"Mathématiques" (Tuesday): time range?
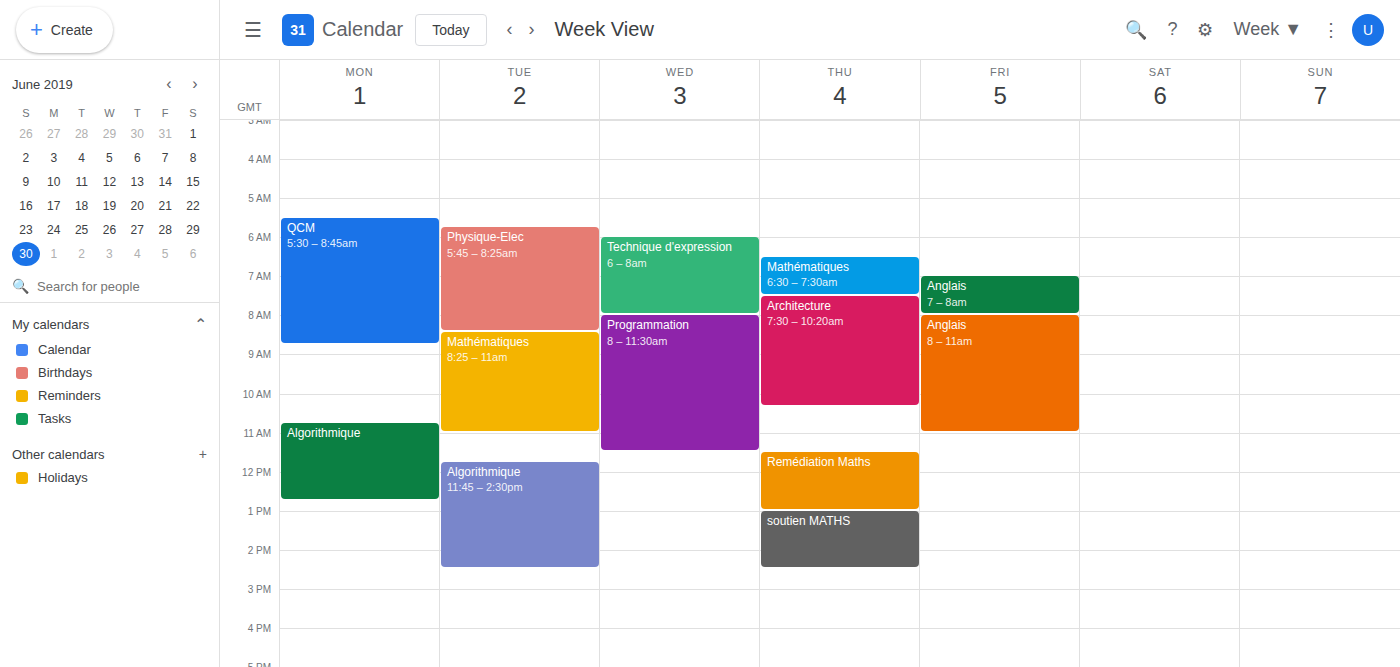
08:25 to 11:00